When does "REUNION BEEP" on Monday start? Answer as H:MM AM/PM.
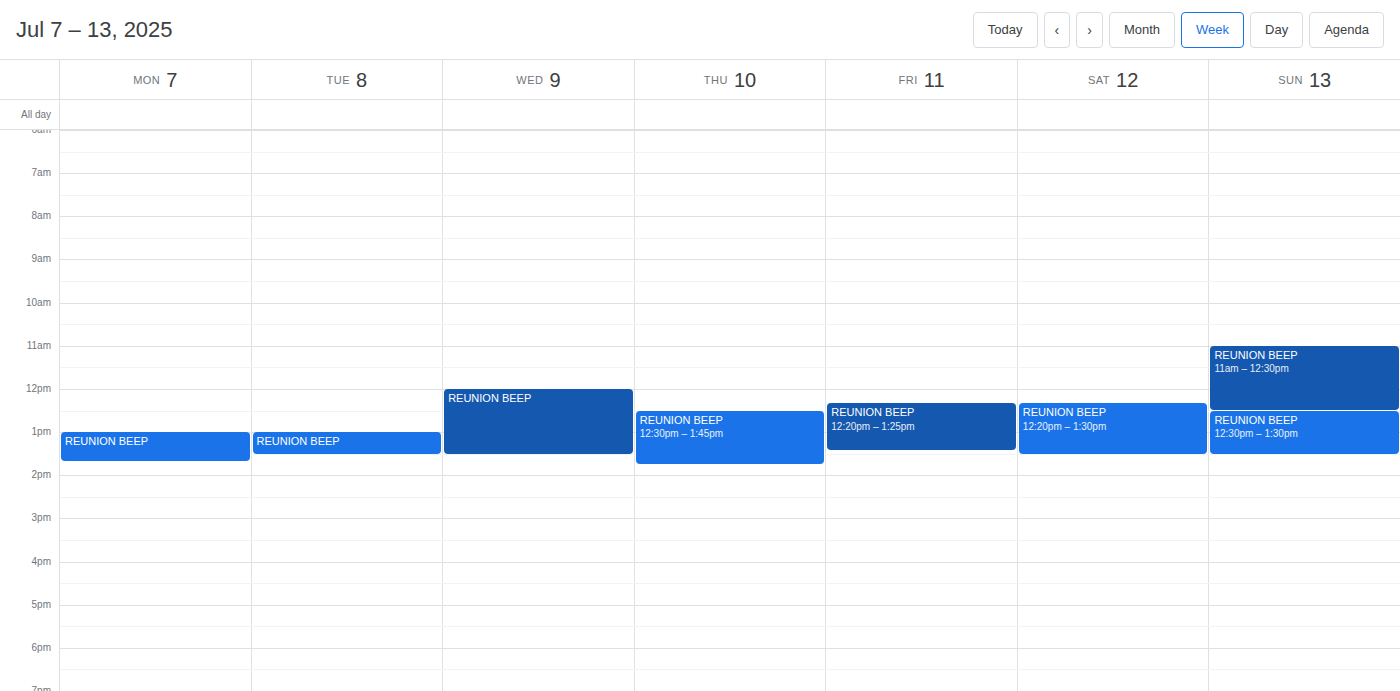
1:00 PM